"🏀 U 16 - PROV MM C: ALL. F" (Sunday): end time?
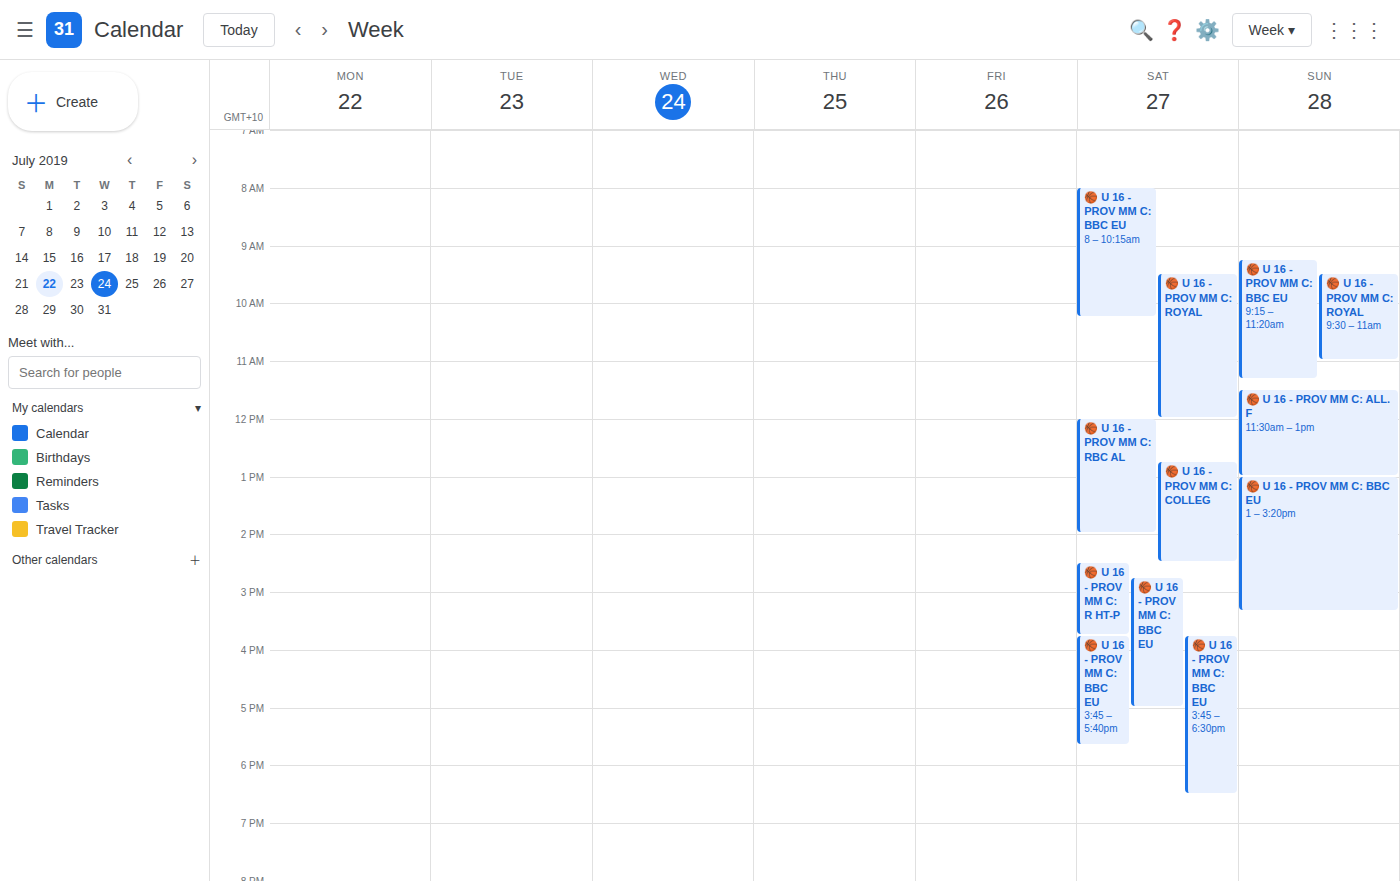
13:00